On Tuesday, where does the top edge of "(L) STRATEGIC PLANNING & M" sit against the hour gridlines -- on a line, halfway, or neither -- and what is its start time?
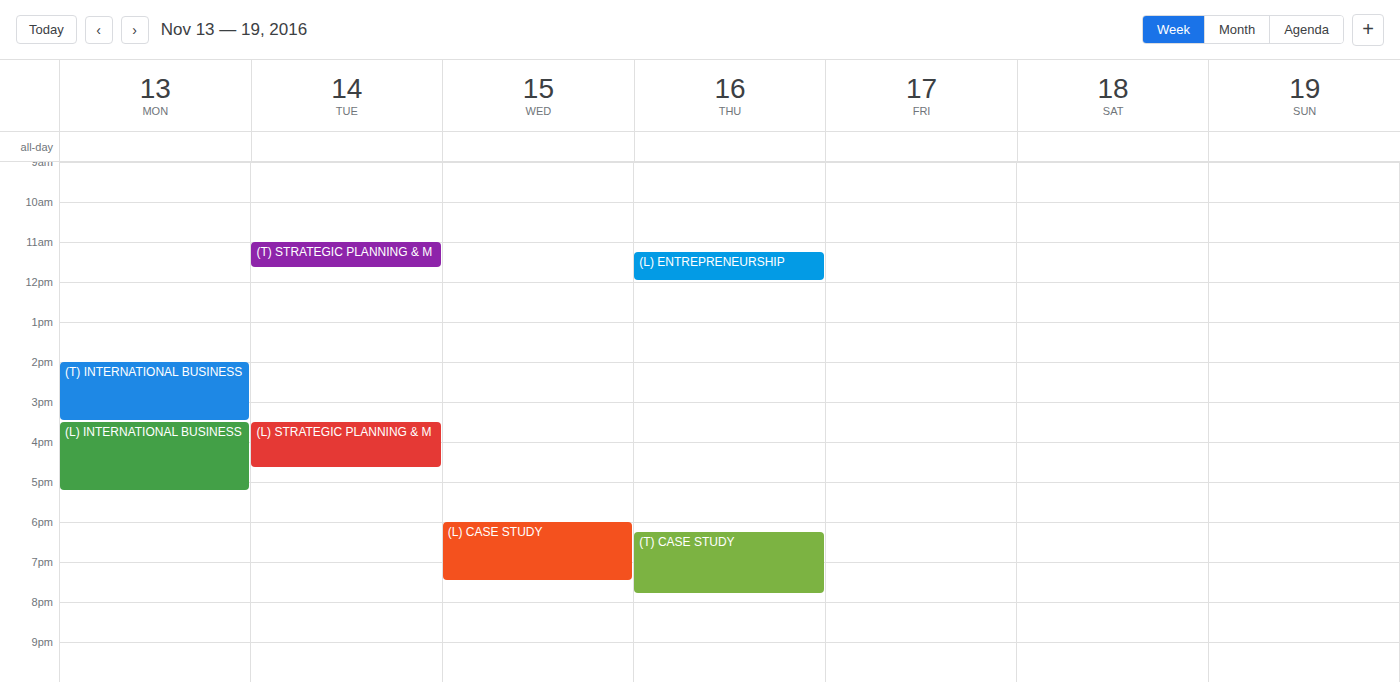
3:30 PM -- halfway between the 3 PM and 4 PM lines.